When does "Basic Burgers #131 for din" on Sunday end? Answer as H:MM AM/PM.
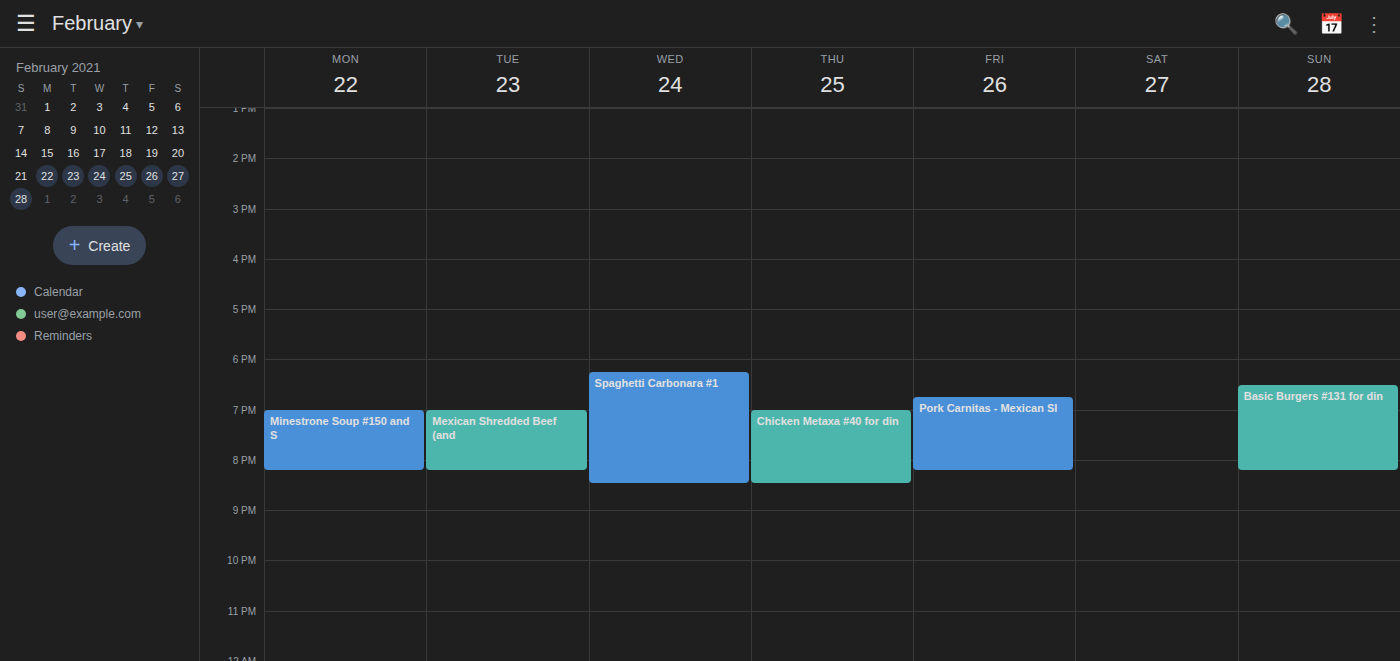
8:15 PM